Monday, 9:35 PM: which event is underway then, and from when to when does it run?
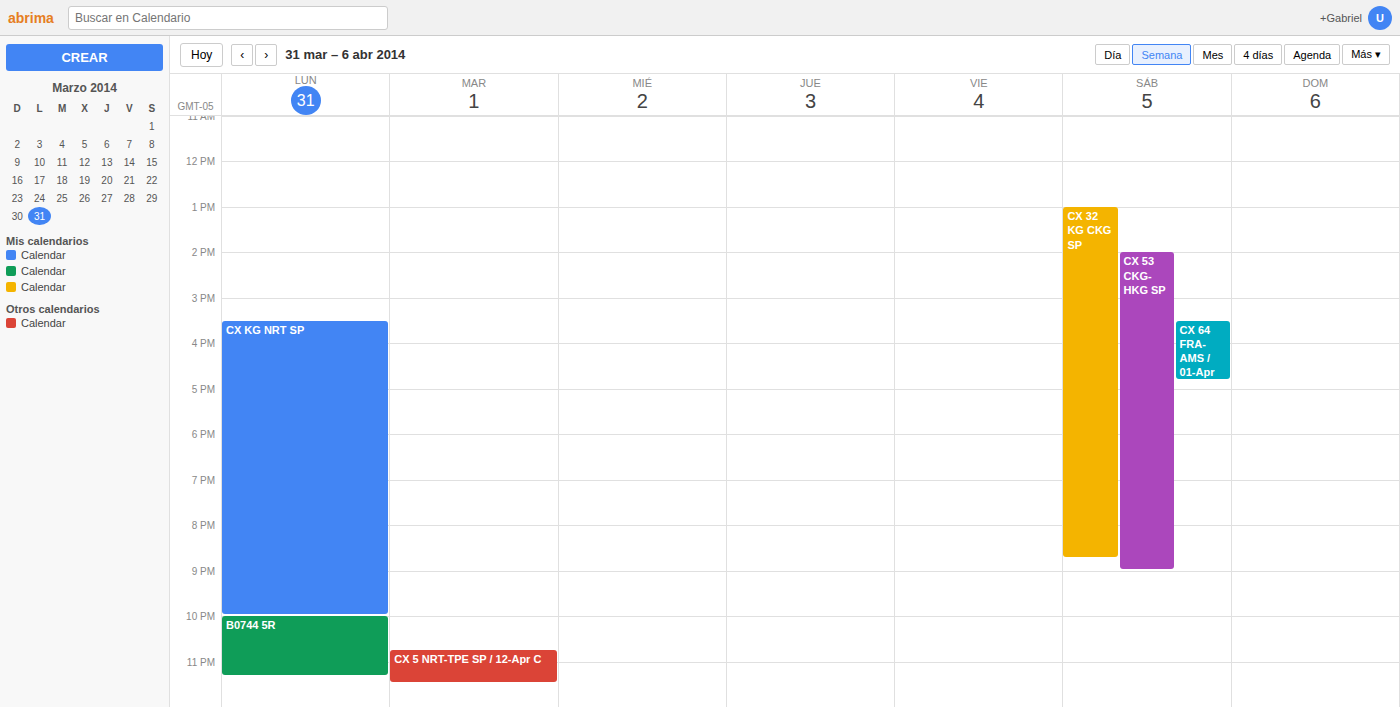
"CX KG NRT SP", 3:30 PM to 10:00 PM